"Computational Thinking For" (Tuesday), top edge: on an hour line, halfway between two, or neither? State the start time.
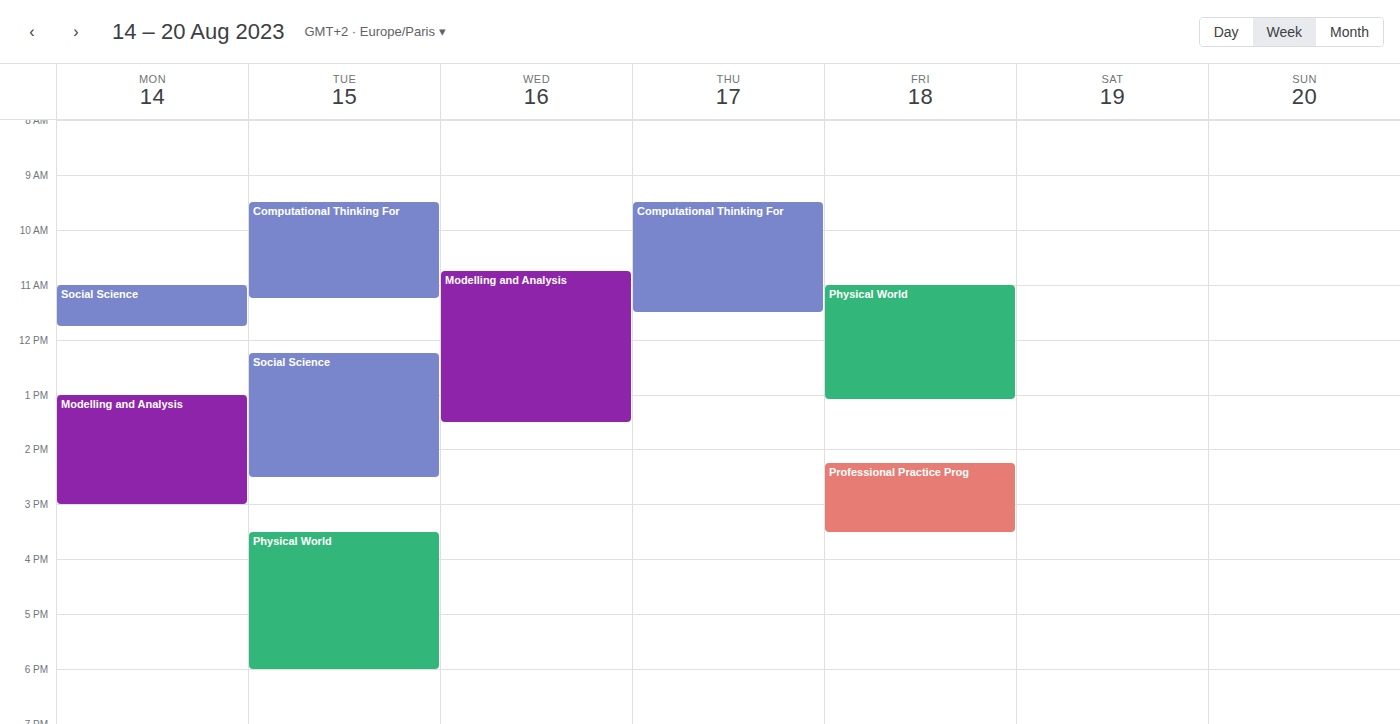
9:30 AM -- halfway between the 9 AM and 10 AM lines.